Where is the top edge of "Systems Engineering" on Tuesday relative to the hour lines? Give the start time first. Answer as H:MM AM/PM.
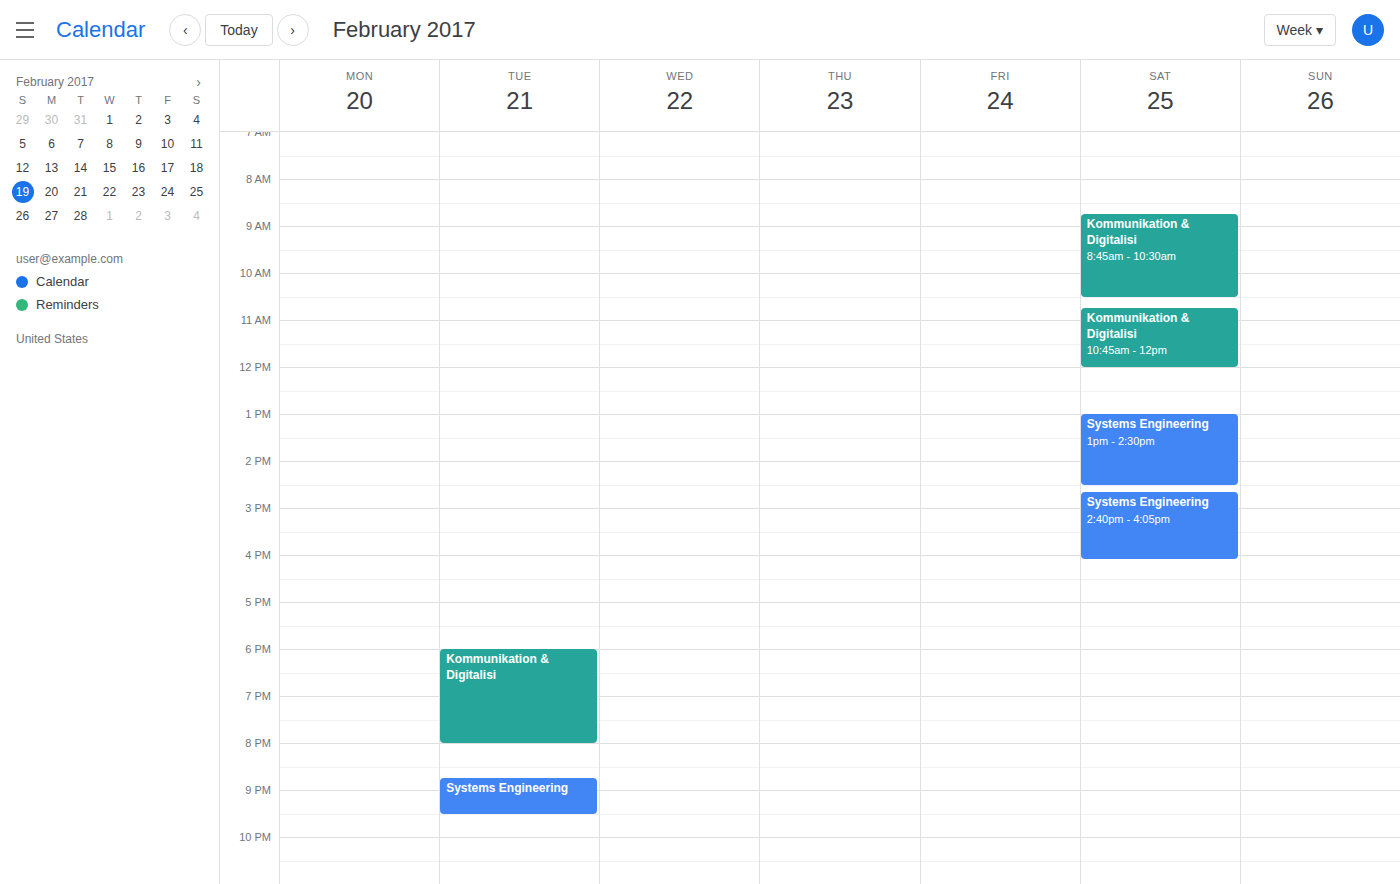
8:45 PM -- neither: three quarters of the way from the 8 PM line to the 9 PM line.